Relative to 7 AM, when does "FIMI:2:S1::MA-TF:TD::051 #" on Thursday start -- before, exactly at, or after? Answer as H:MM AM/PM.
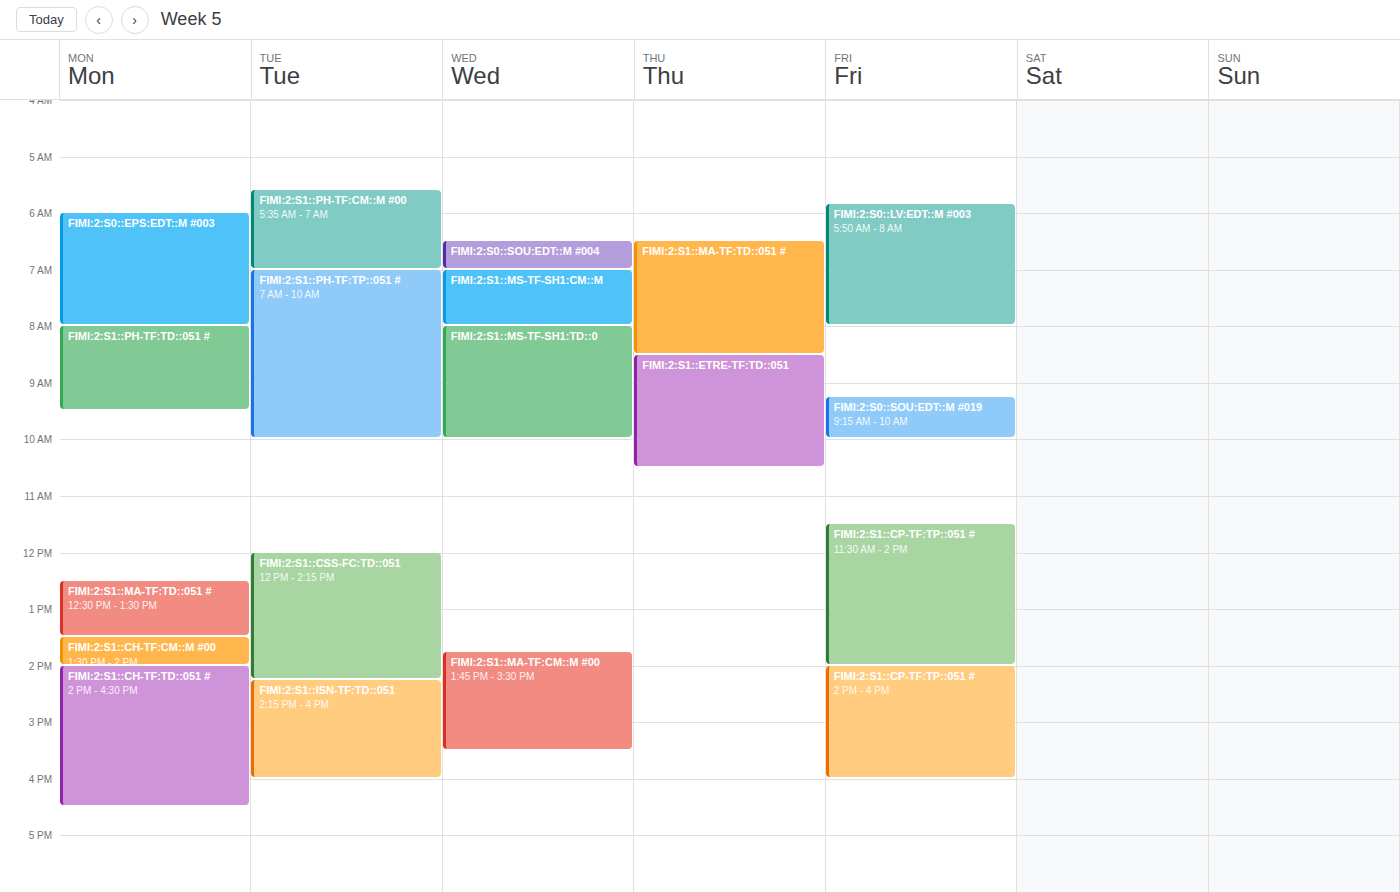
6:30 AM -- before 7 AM, 30 minutes above the 7 AM line.